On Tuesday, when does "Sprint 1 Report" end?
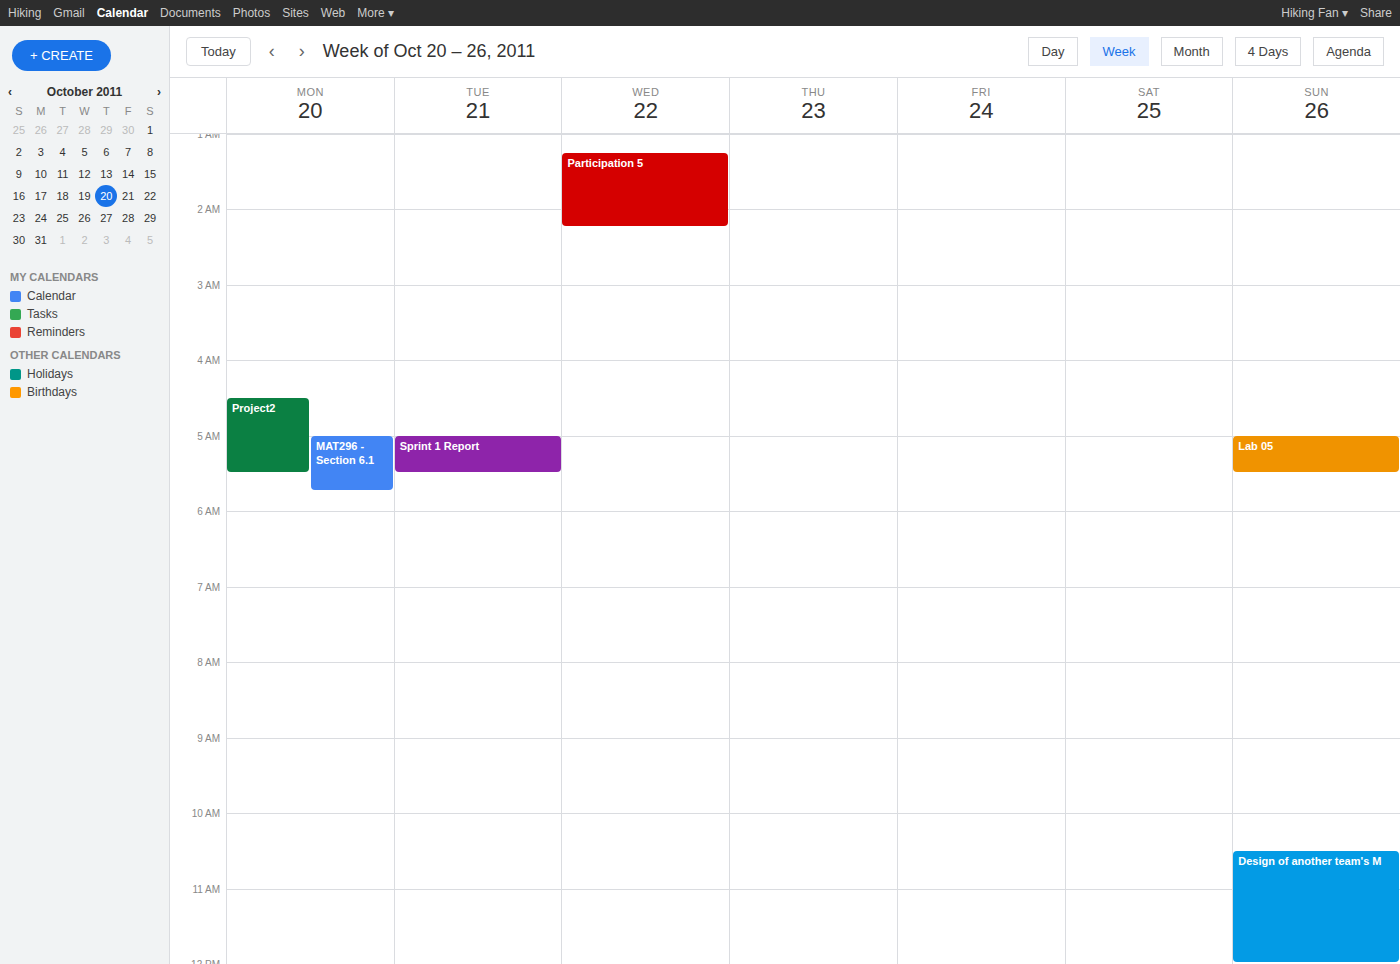
5:30 AM